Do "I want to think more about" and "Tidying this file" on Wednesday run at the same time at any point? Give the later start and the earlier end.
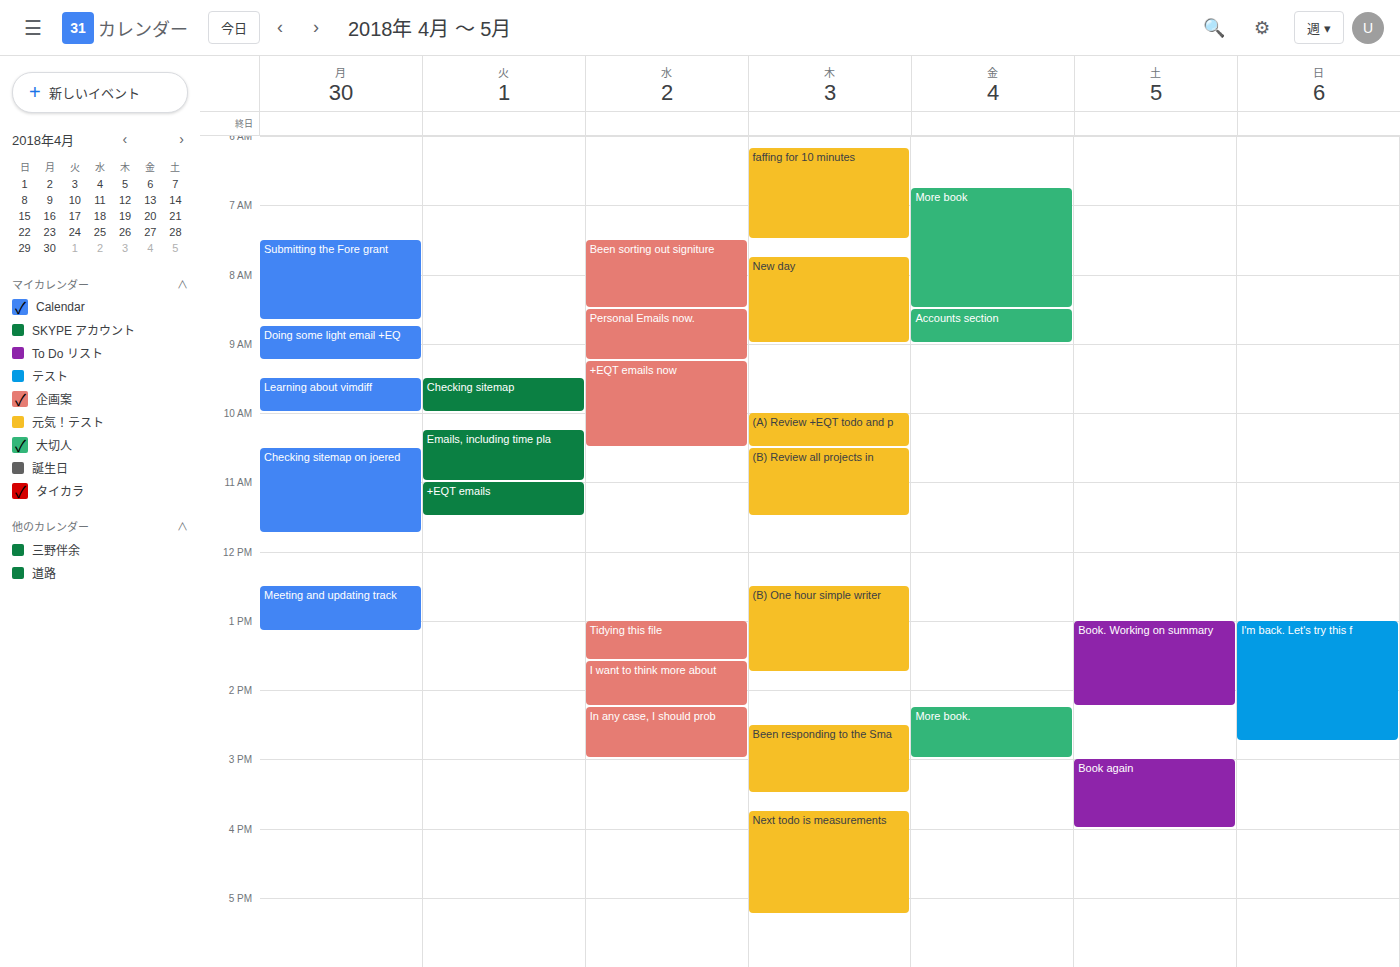
"Tidying this file" ends at 1:35 PM, exactly when "I want to think more about" starts -- they touch but do not overlap.